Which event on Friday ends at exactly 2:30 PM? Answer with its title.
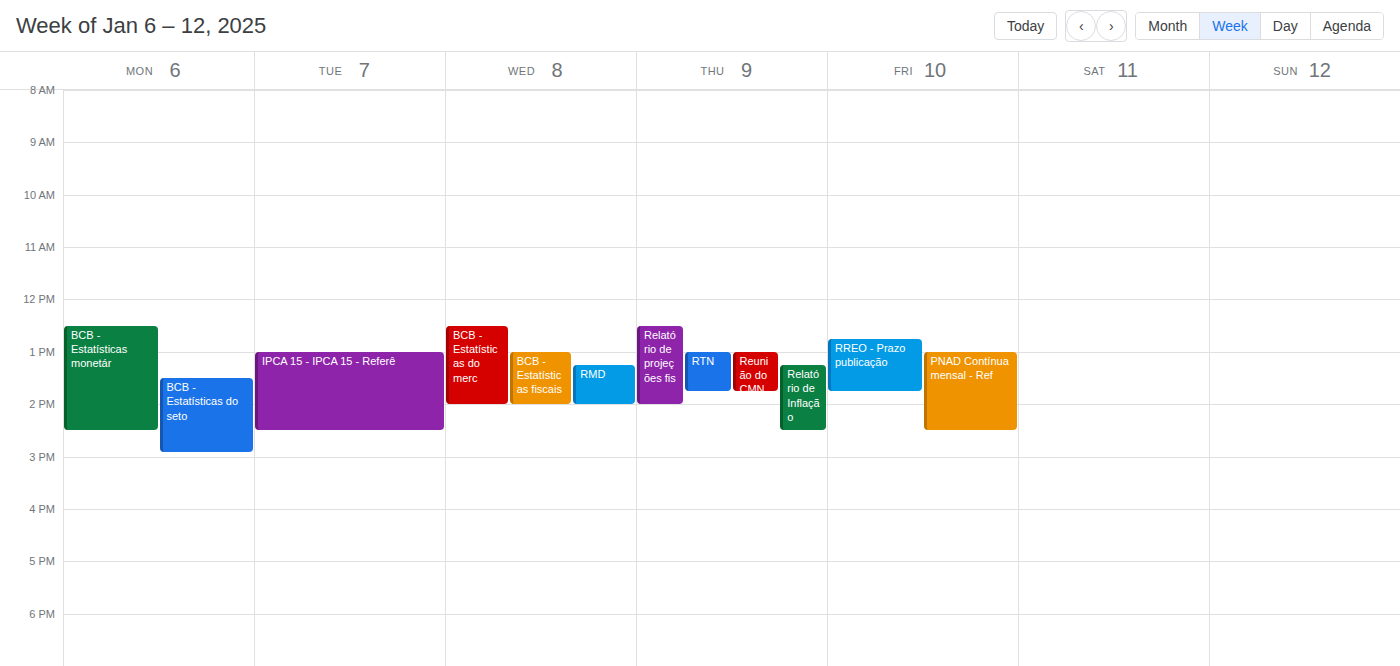
"PNAD Contínua mensal - Ref"